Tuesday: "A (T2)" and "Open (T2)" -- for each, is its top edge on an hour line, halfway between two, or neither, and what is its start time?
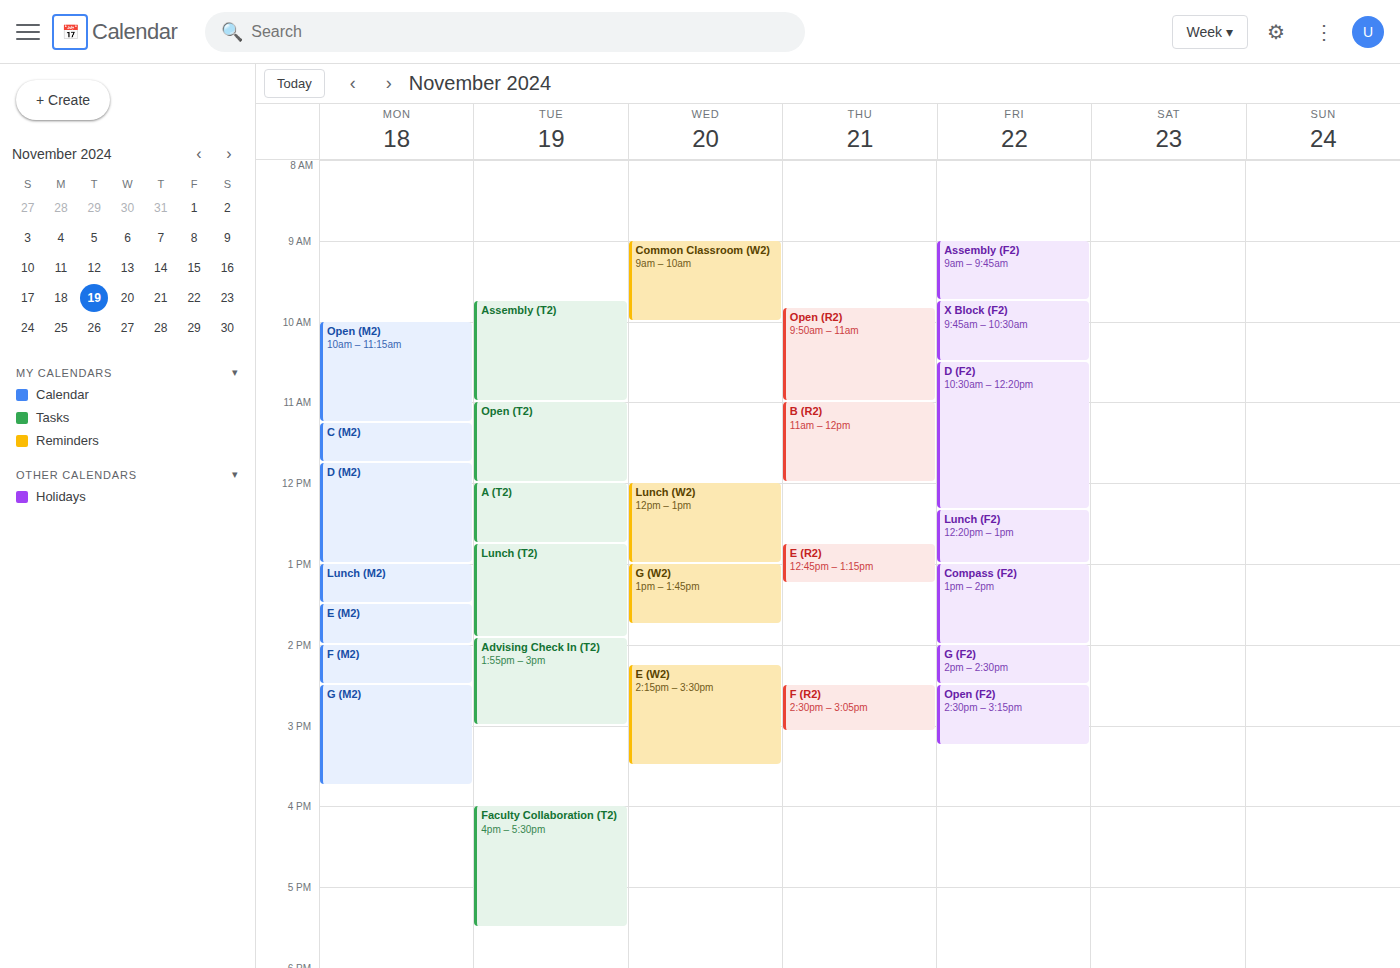
"A (T2)": 12:00, exactly on the 12:00 line. "Open (T2)": 11:00, exactly on the 11:00 line.